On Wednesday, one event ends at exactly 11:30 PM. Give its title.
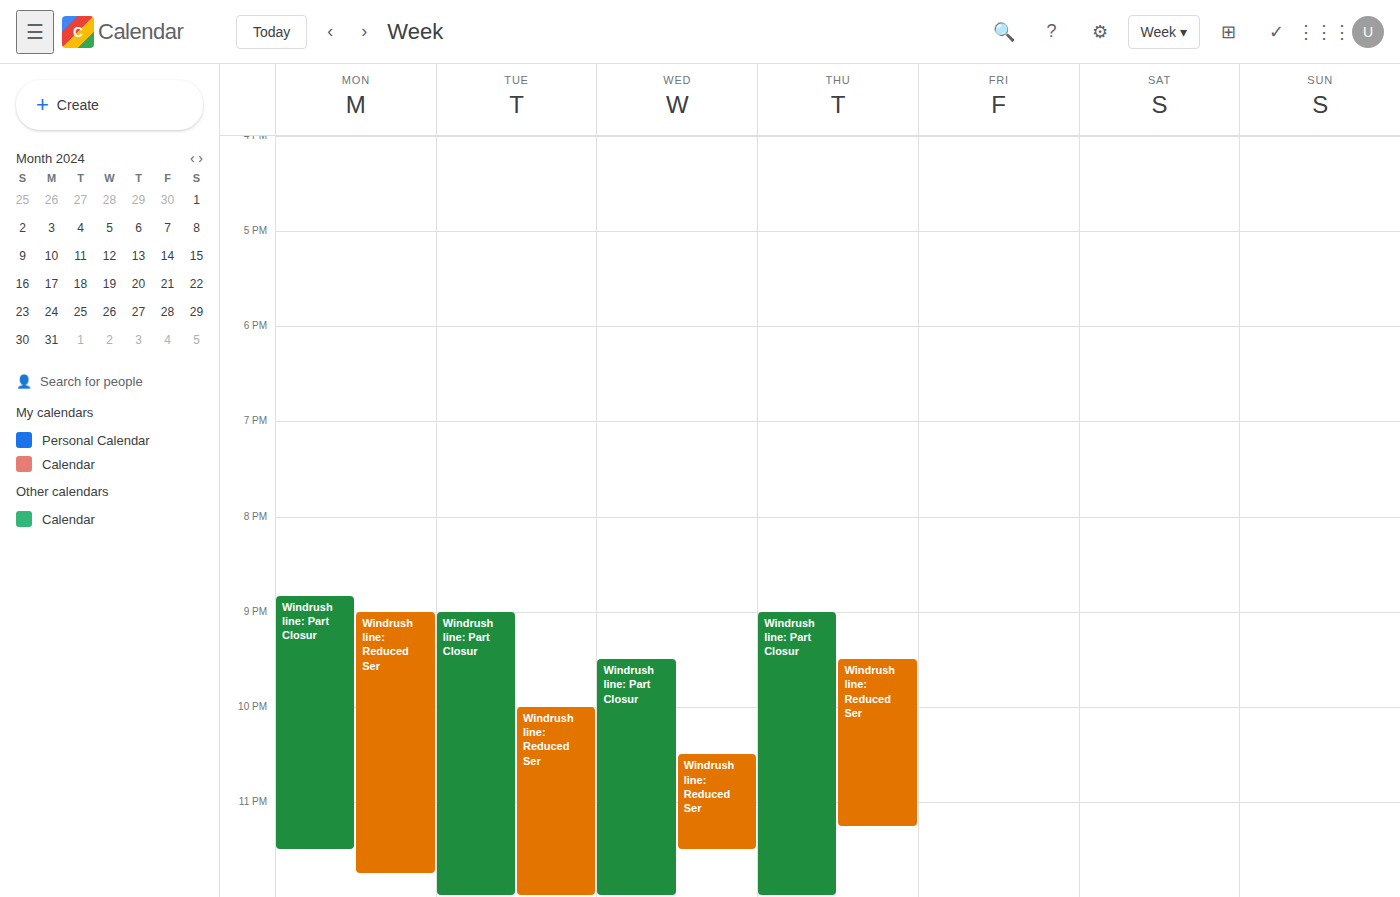
"Windrush line: Reduced Ser"